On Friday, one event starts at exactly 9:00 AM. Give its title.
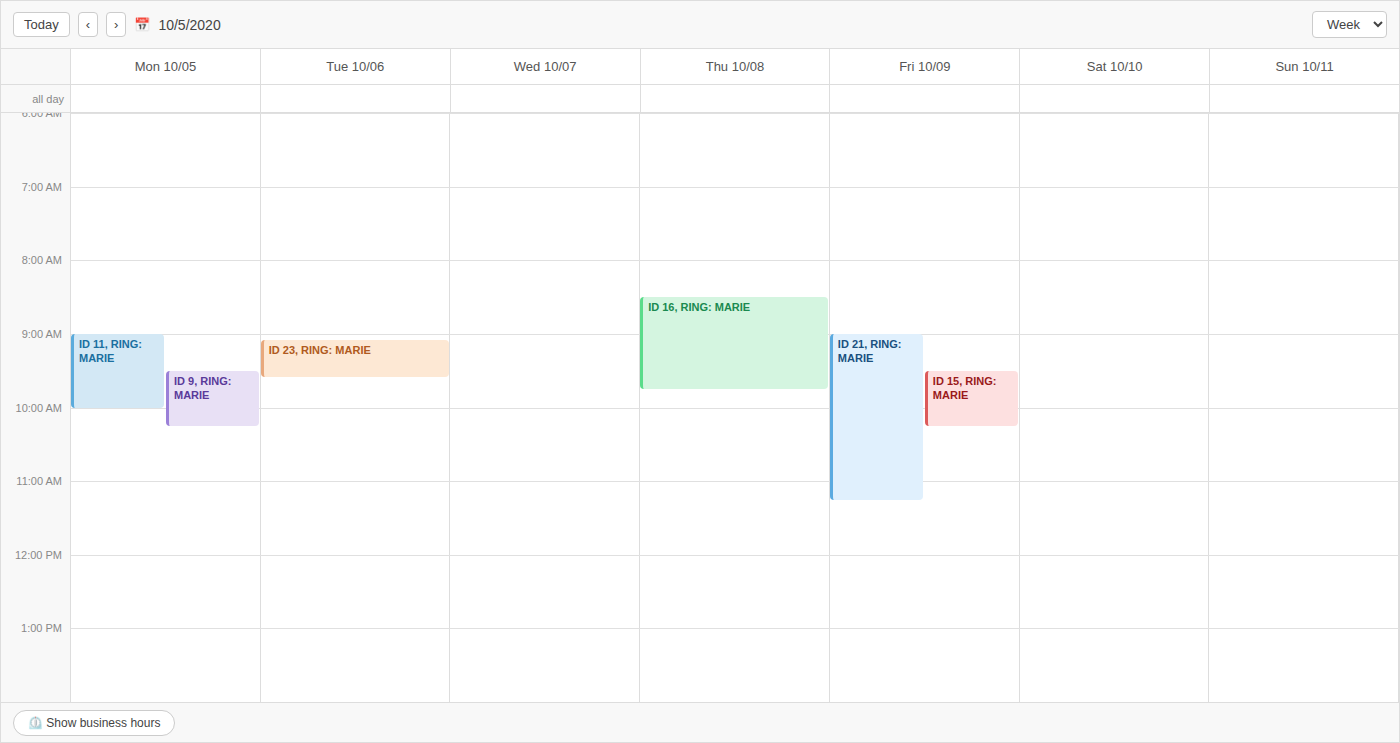
"ID 21, RING: marie"